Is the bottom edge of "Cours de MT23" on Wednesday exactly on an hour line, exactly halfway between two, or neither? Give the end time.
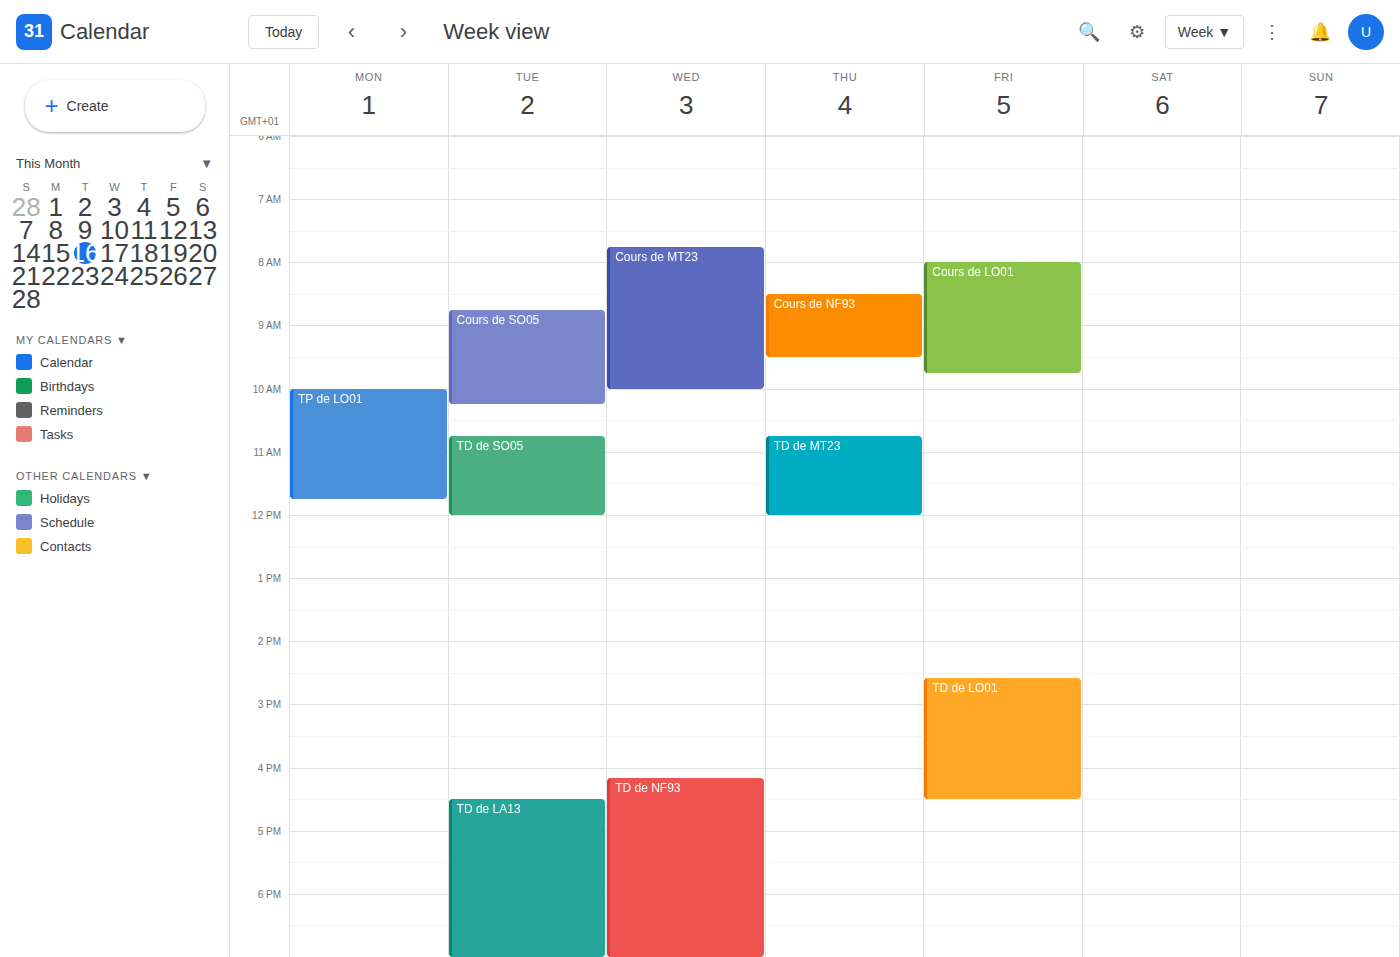
10:00 -- exactly on the 10:00 line.